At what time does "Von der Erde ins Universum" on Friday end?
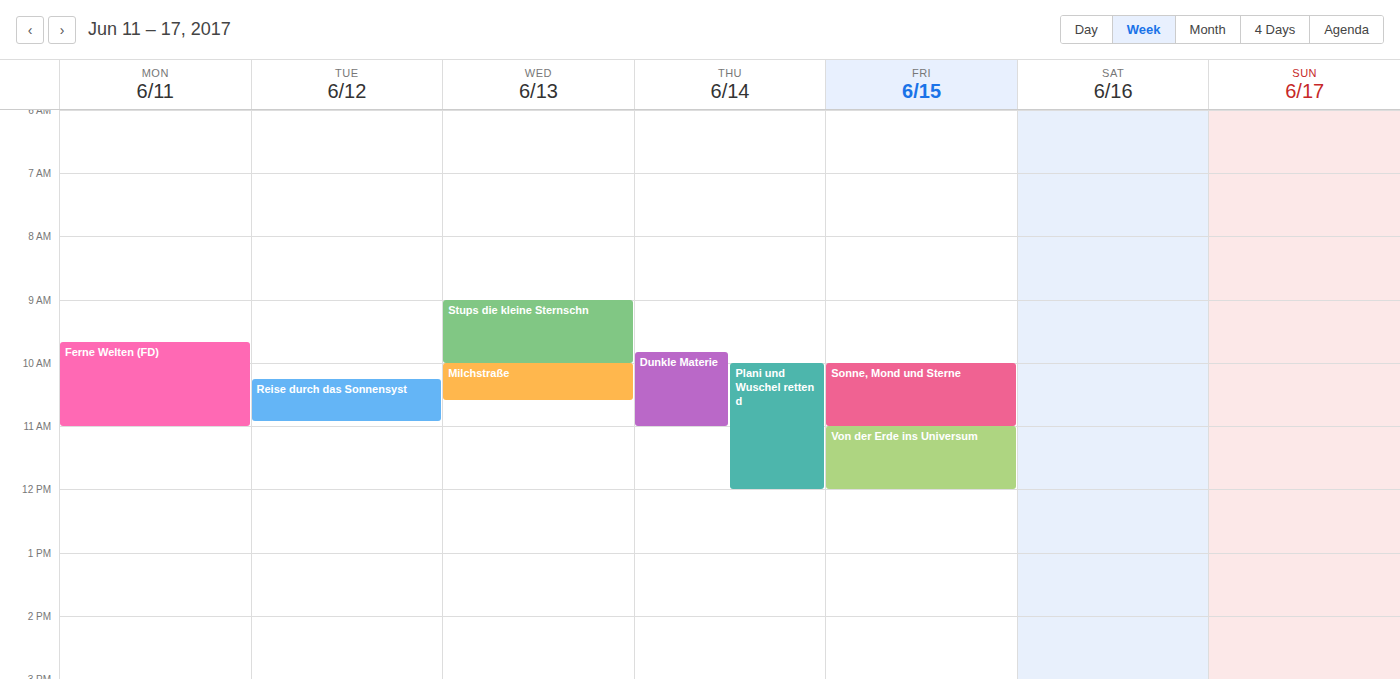
12:00 PM